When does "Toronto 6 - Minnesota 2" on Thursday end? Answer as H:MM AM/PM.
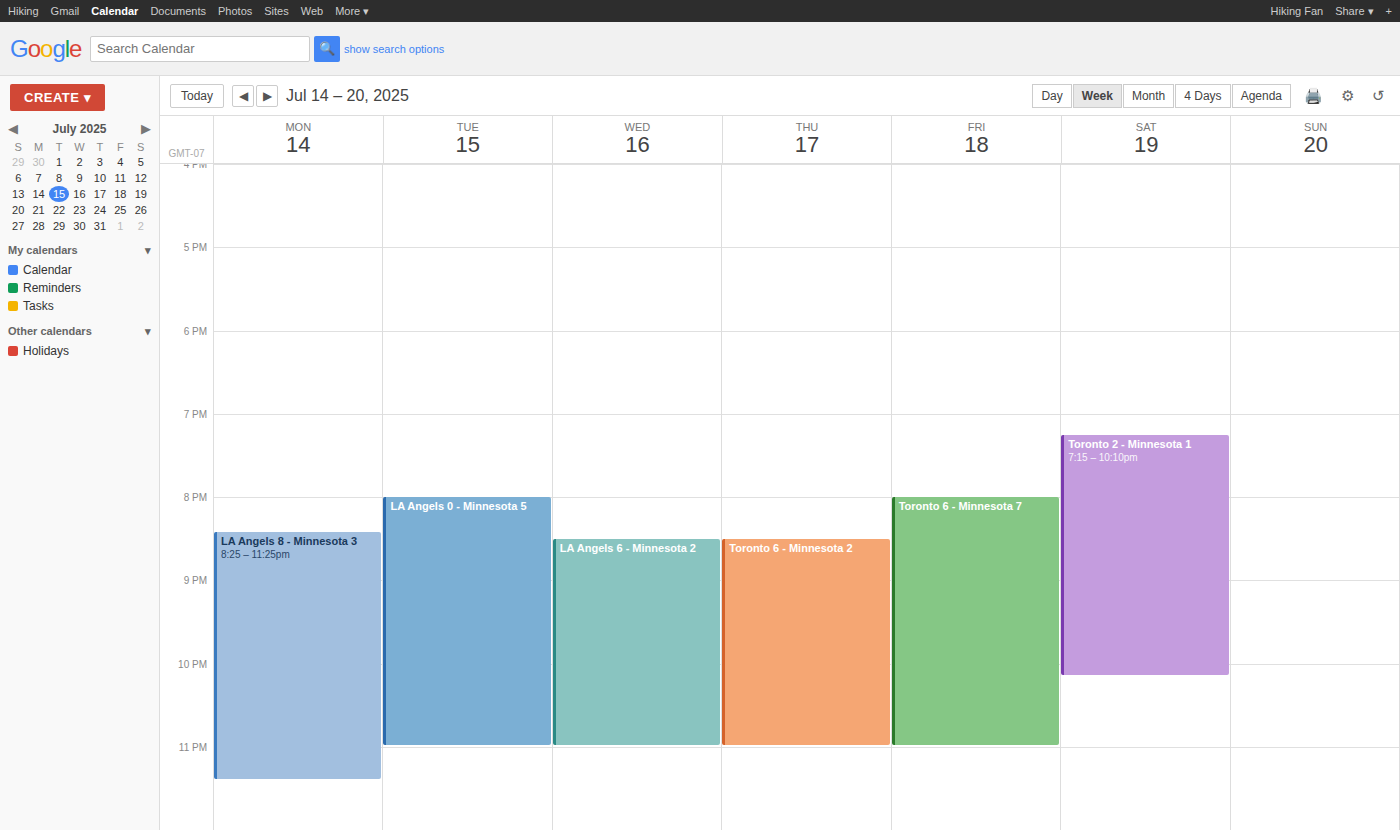
11:00 PM